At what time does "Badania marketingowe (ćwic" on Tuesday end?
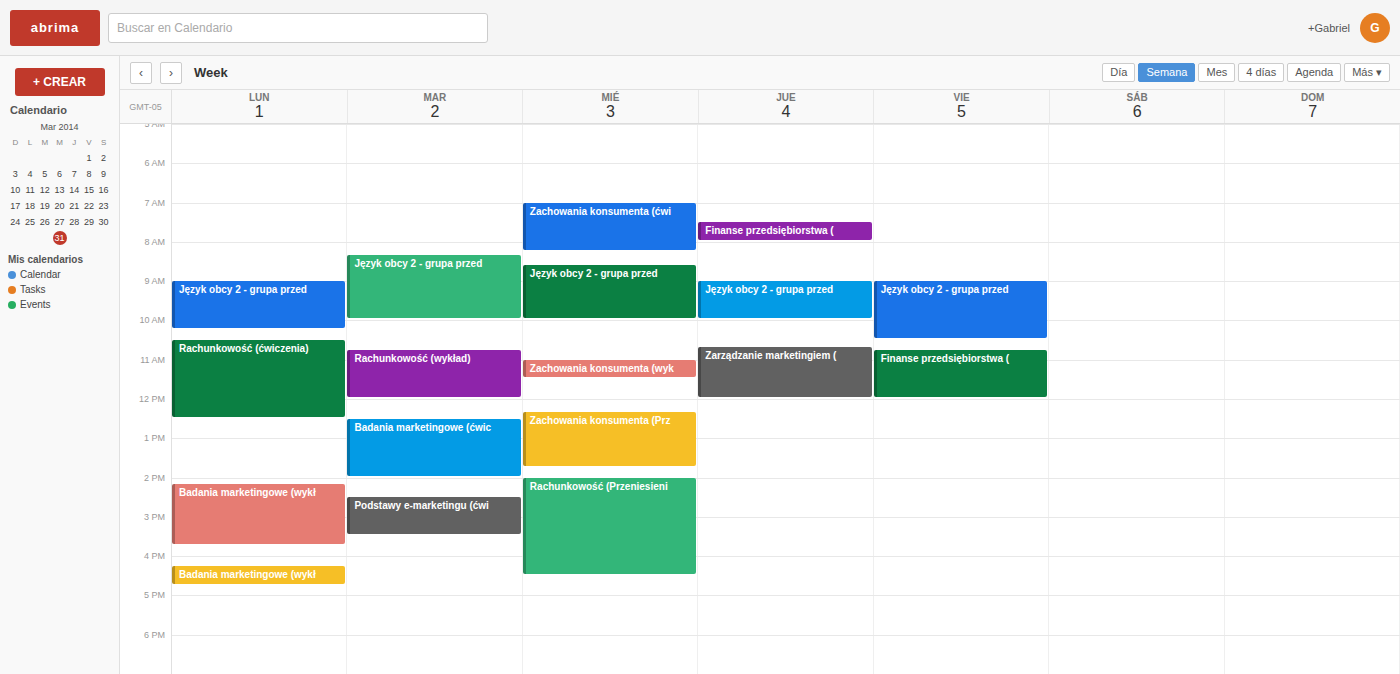
2:00 PM